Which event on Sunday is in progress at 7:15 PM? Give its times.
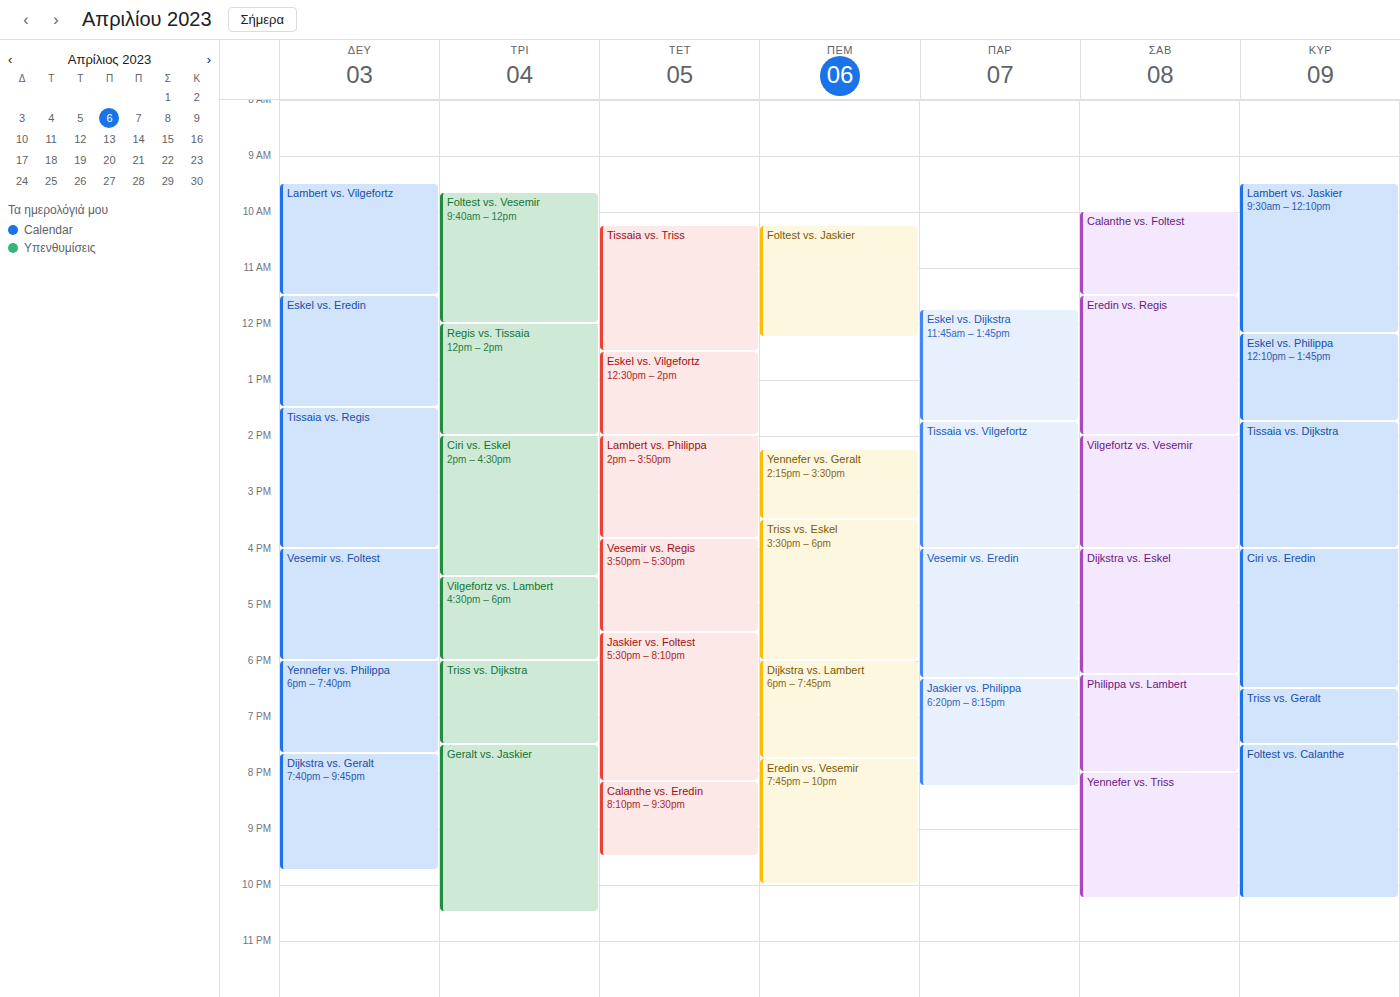
"Triss vs. Geralt", 6:30 PM to 7:30 PM